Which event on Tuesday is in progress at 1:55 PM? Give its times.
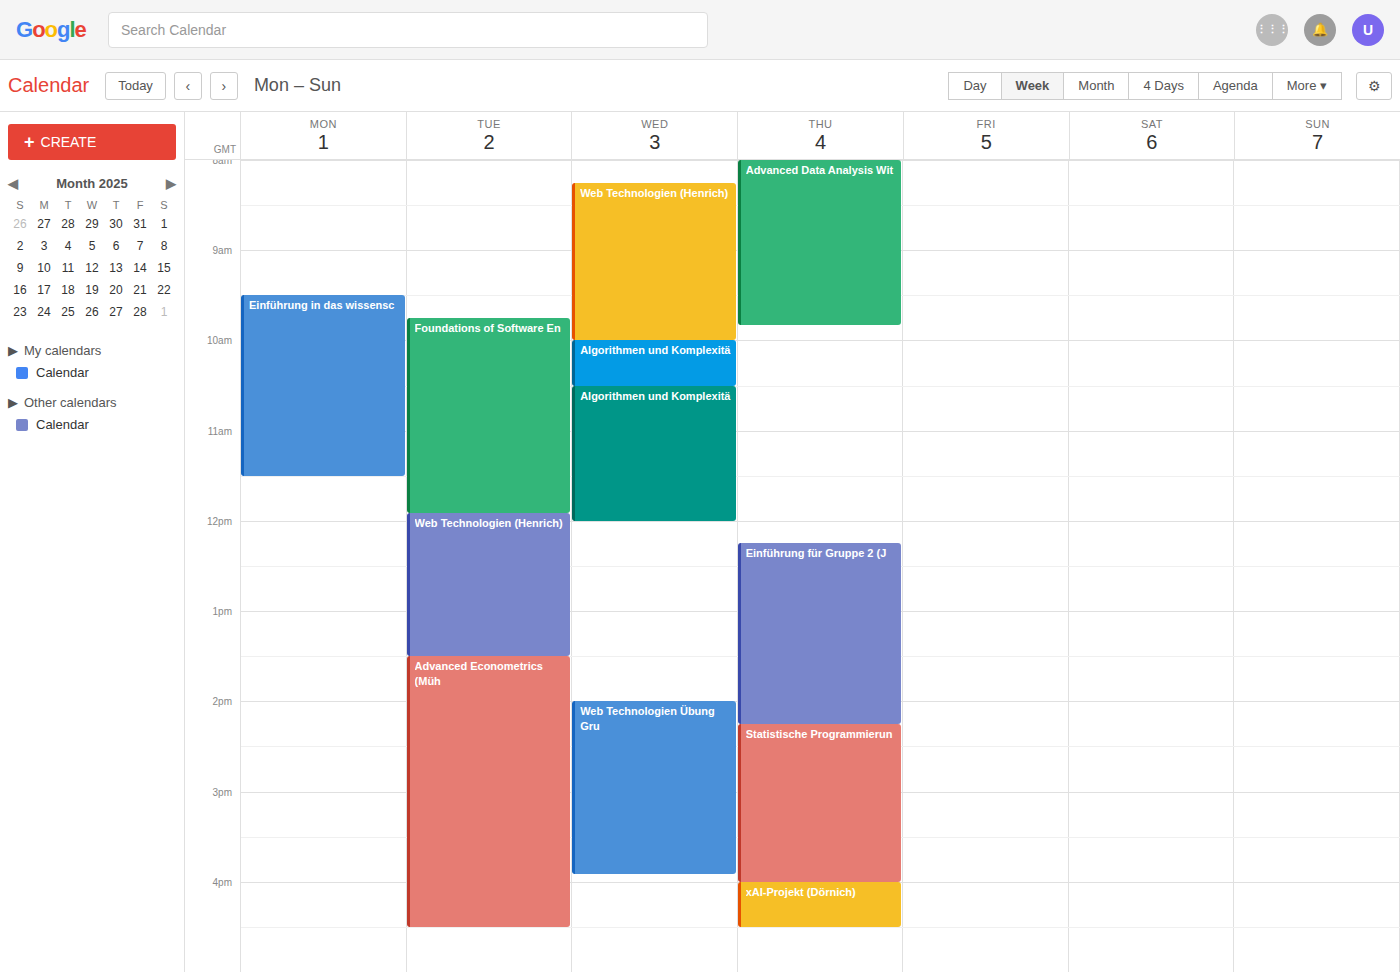
"Advanced Econometrics (Müh", 1:30 PM to 4:30 PM